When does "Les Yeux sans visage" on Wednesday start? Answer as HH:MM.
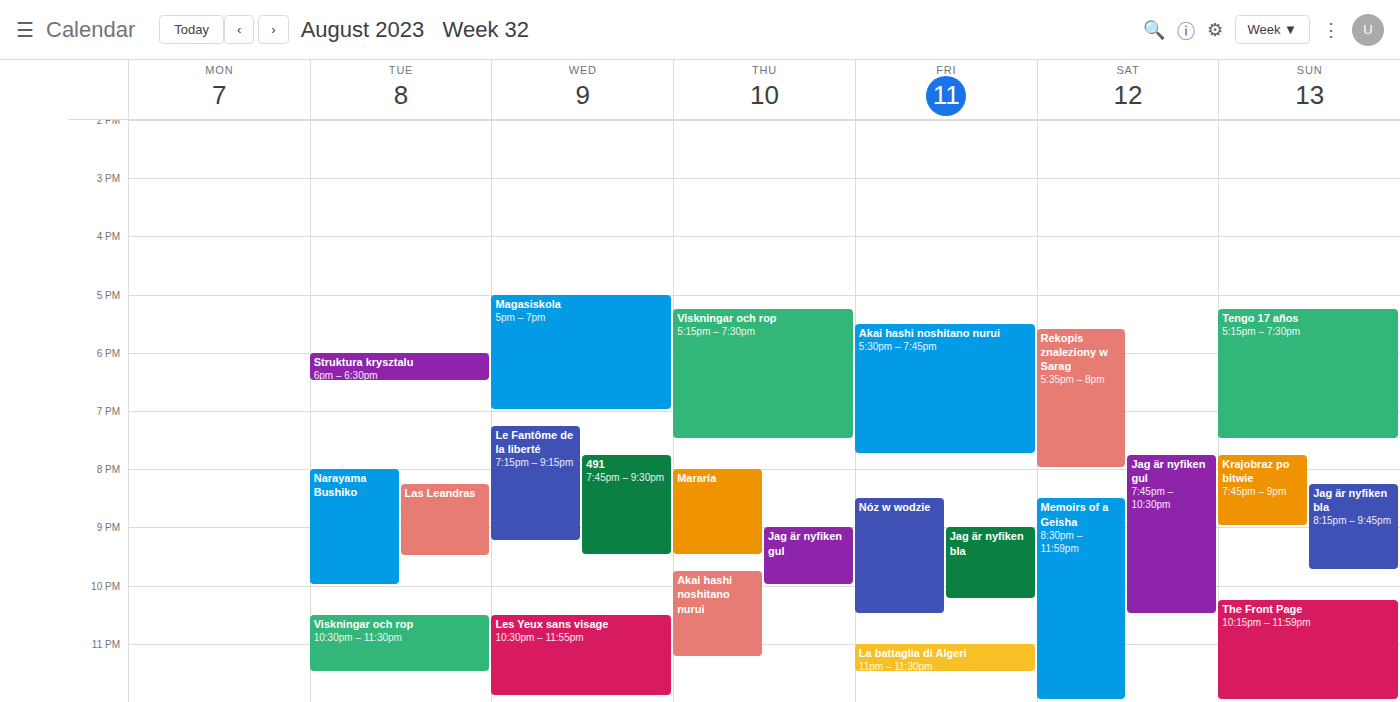
22:30